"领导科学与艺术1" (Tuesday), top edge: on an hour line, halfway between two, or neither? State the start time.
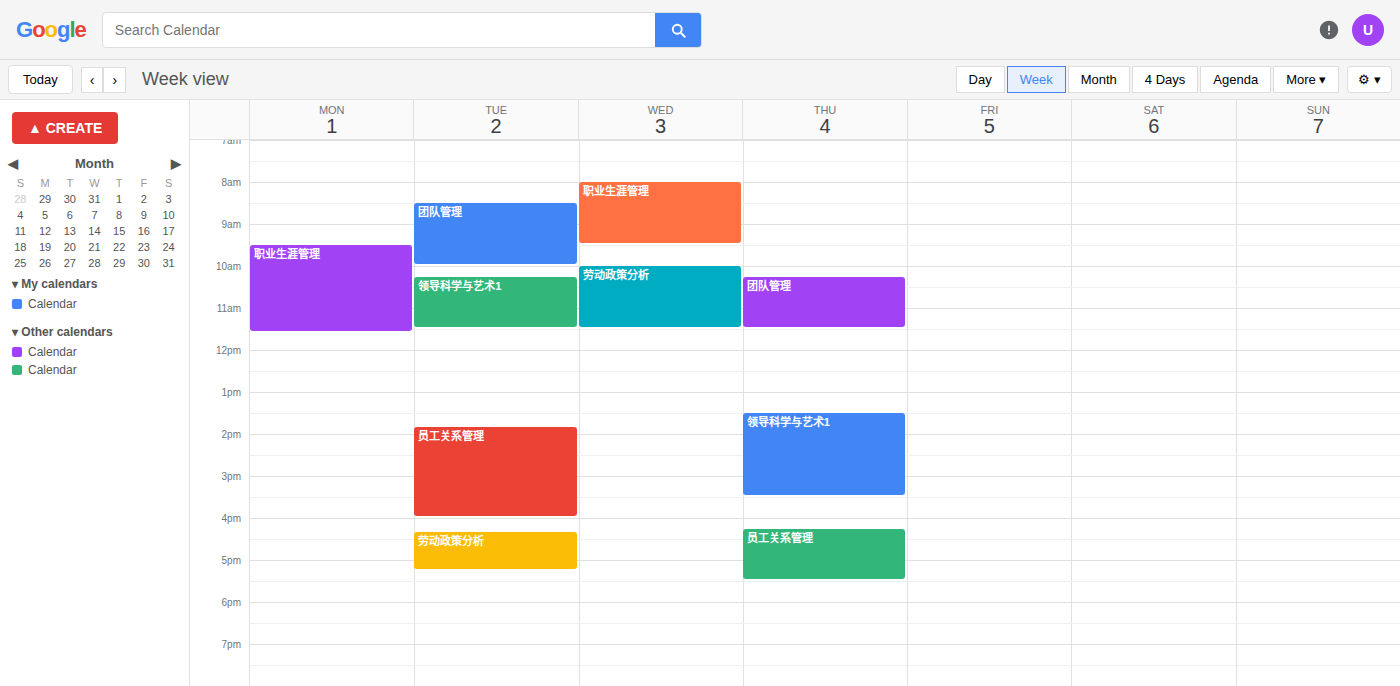
10:15 AM -- neither: a quarter of the way from the 10 AM line to the 11 AM line.